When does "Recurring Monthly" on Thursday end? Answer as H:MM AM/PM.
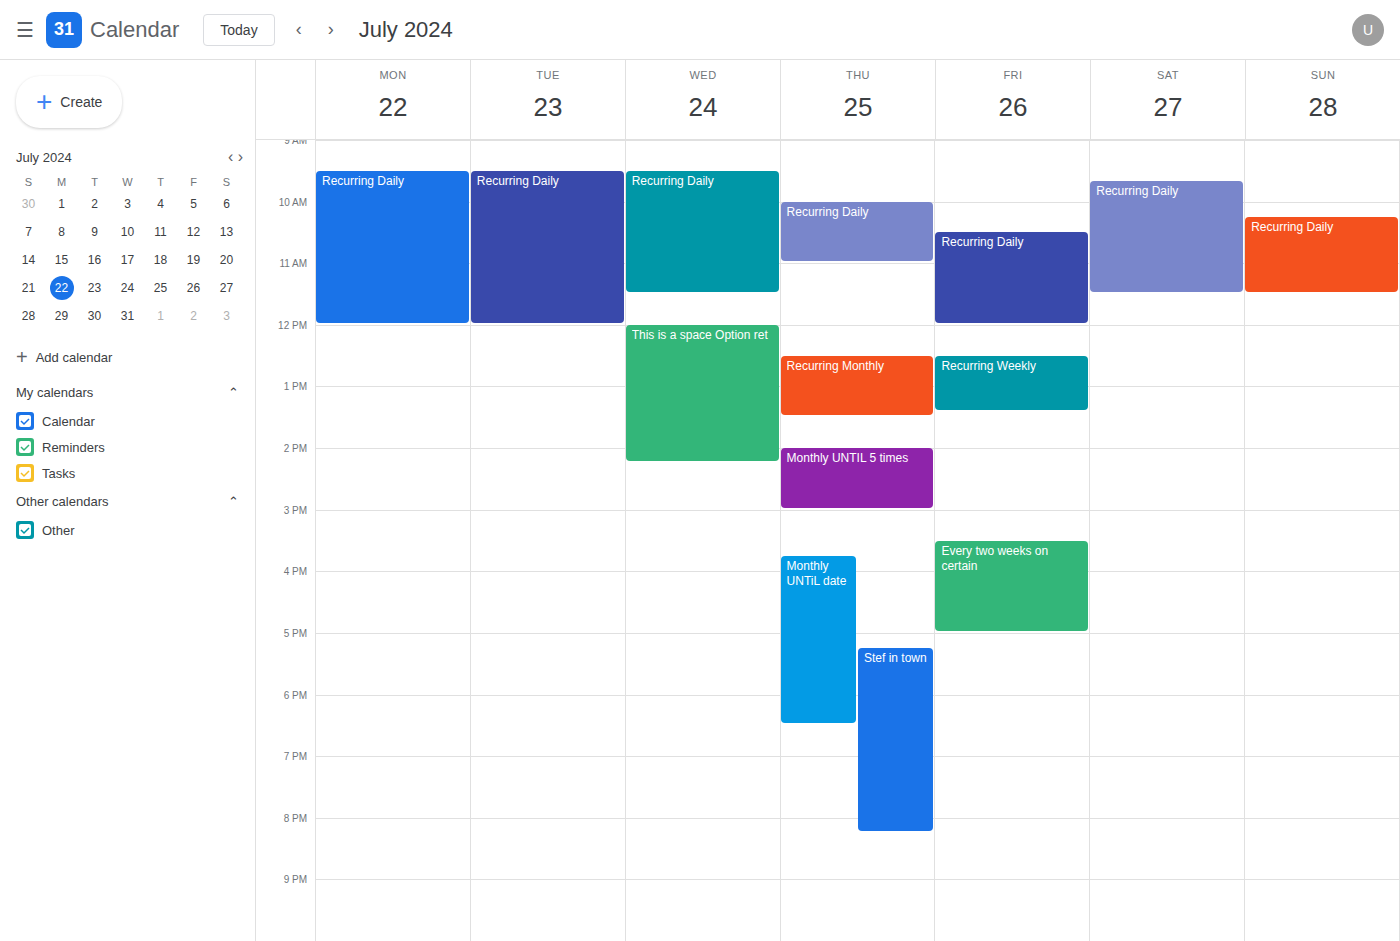
1:30 PM